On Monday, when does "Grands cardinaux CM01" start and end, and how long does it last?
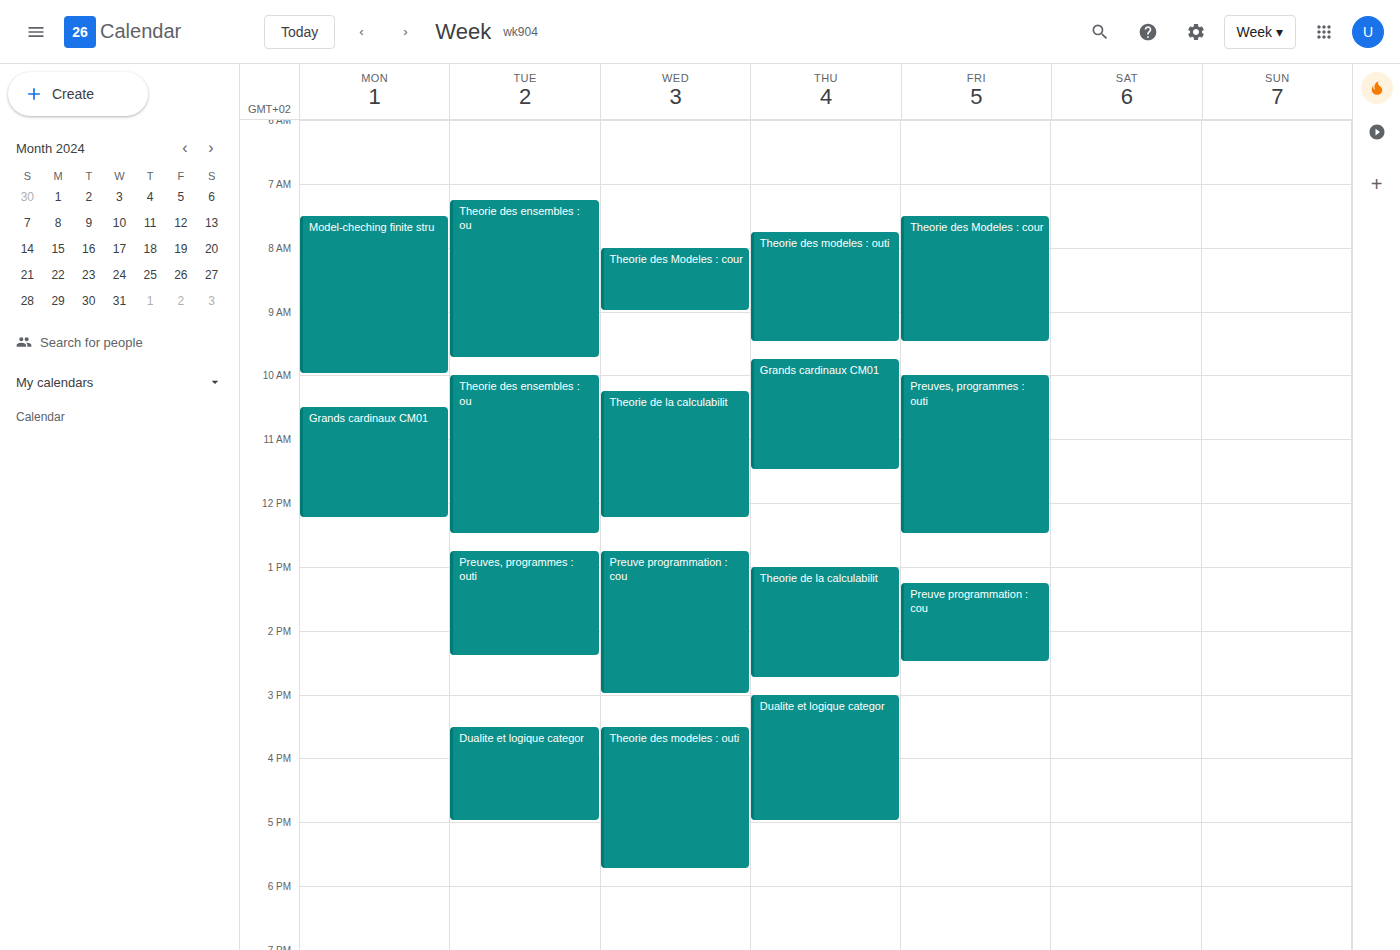
10:30 AM to 12:15 PM, 1 hour 45 minutes